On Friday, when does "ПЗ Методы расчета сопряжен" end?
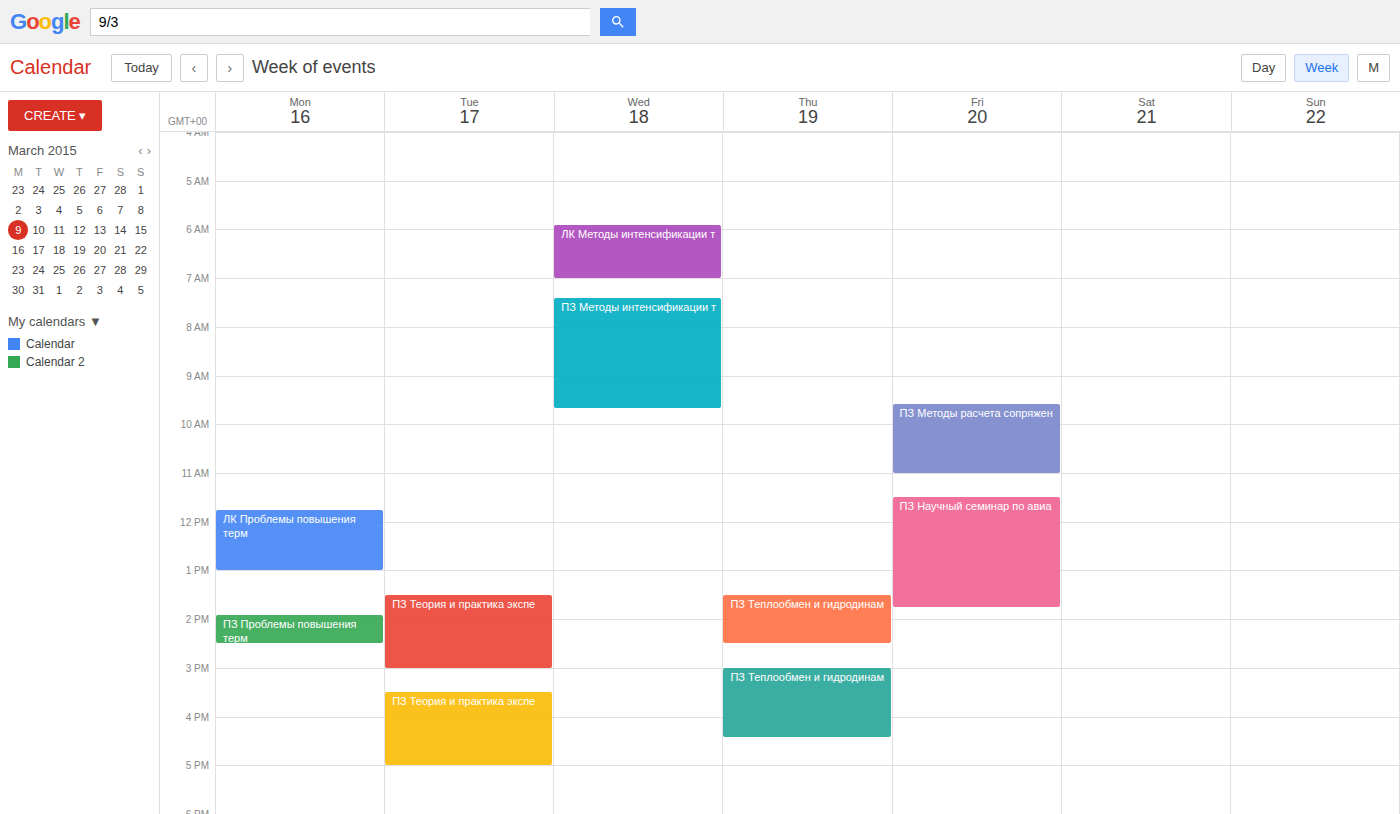
11:00 AM